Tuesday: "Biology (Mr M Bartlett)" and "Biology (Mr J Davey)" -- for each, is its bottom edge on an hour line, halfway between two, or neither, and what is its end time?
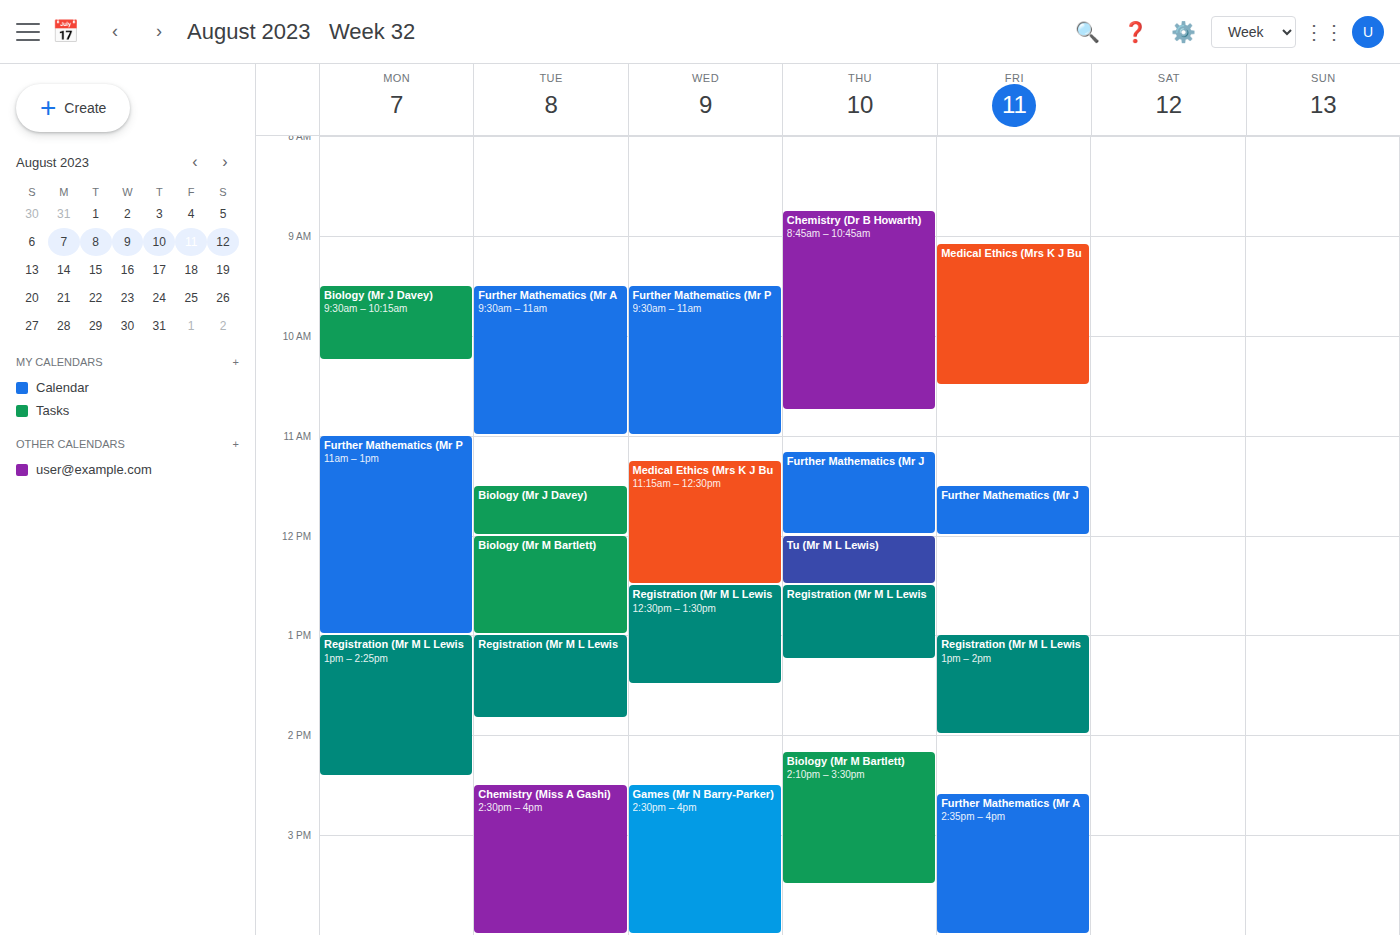
"Biology (Mr M Bartlett)": 1:00 PM, exactly on the 1 PM line. "Biology (Mr J Davey)": 12:00 PM, exactly on the 12 PM line.